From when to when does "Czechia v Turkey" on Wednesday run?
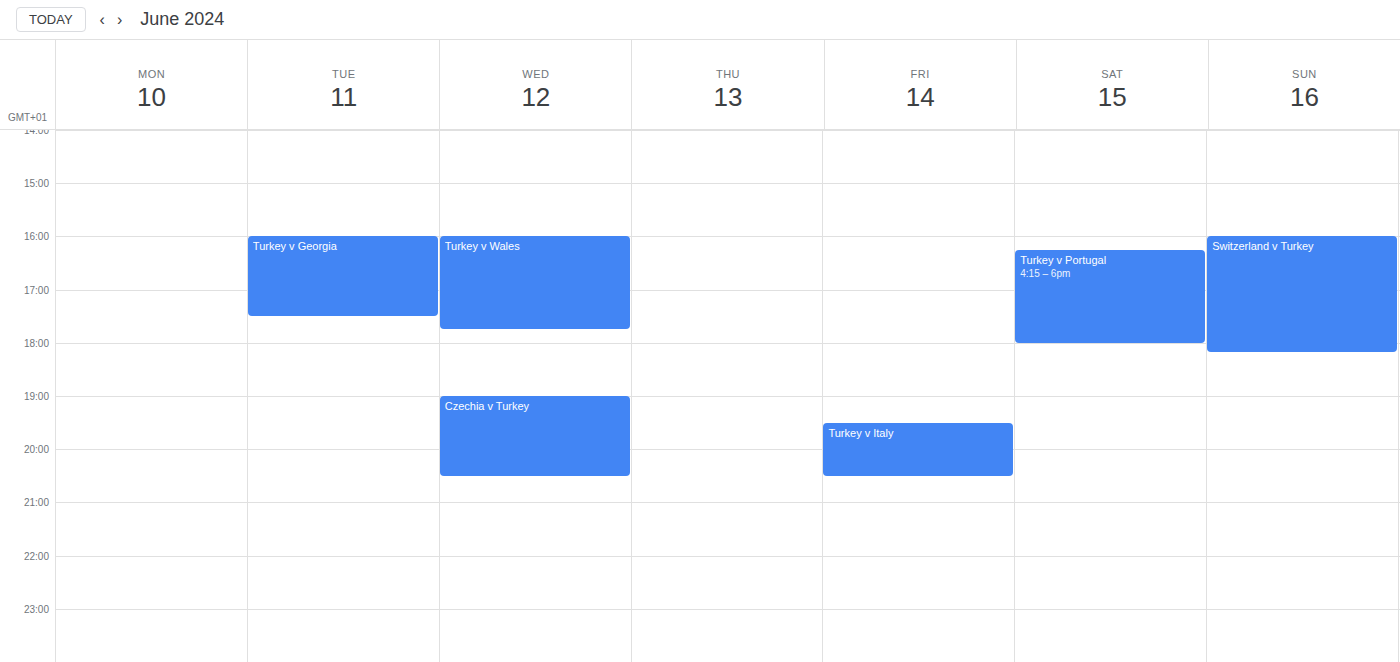
7:00 PM to 8:30 PM